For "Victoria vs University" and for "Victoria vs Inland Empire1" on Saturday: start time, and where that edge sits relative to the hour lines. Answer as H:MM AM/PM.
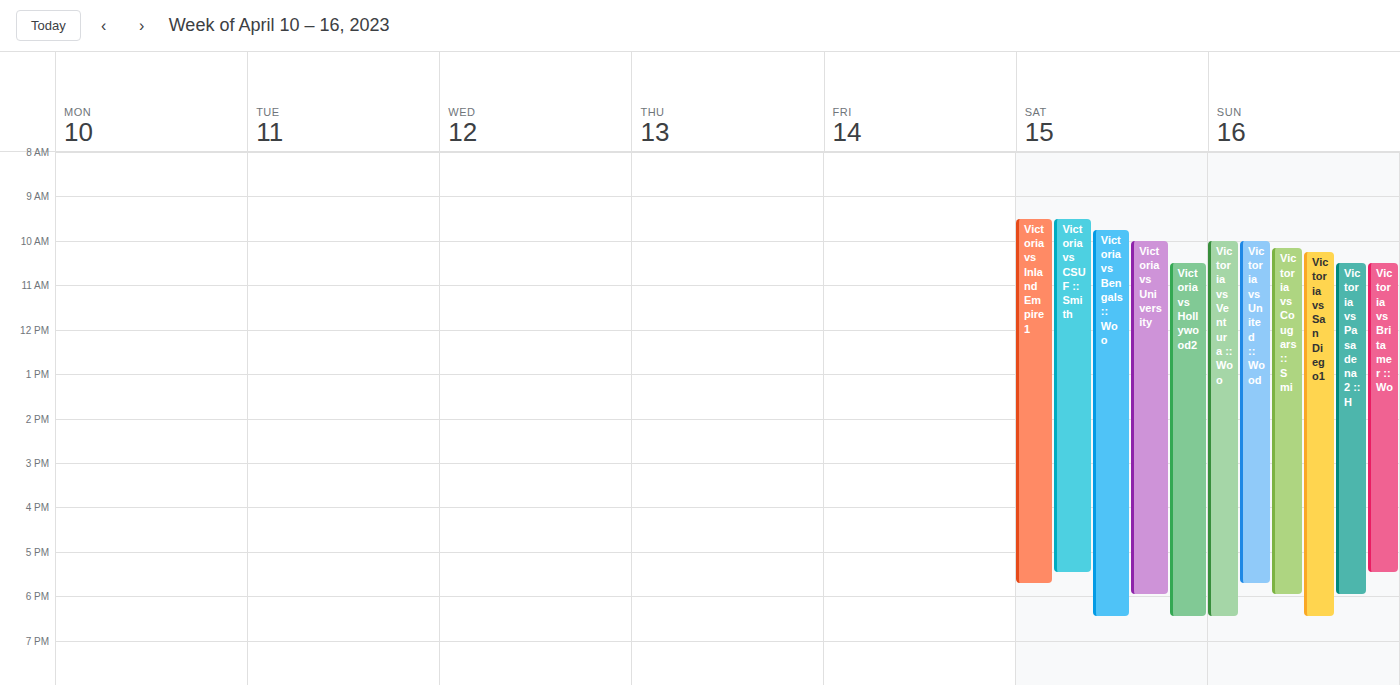
"Victoria vs University": 10:00 AM, exactly on the 10 AM line. "Victoria vs Inland Empire1": 9:30 AM, halfway between the 9 AM and 10 AM lines.